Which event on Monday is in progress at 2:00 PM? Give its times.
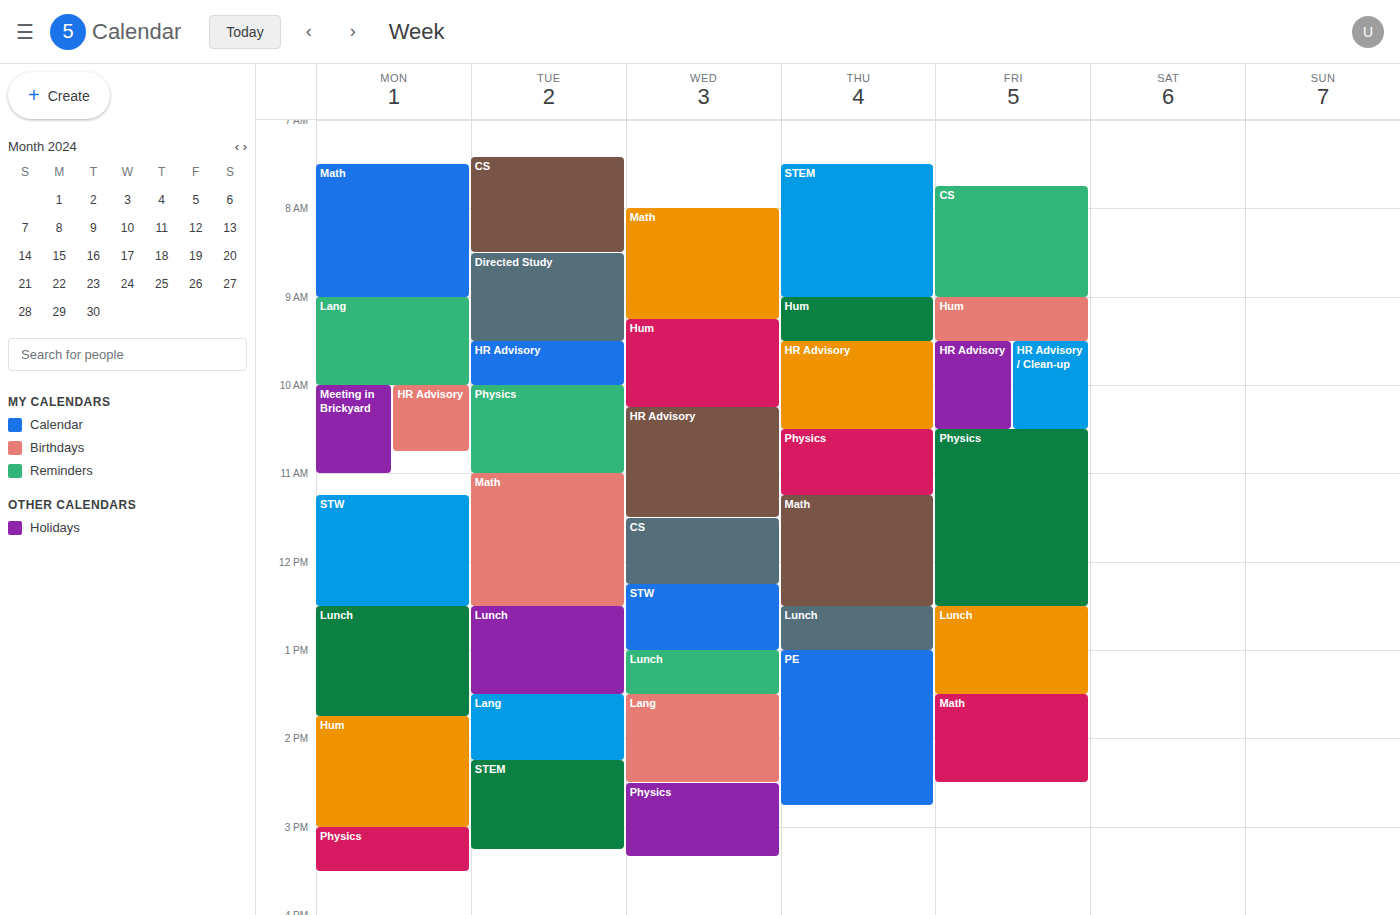
"Hum", 1:45 PM to 3:00 PM